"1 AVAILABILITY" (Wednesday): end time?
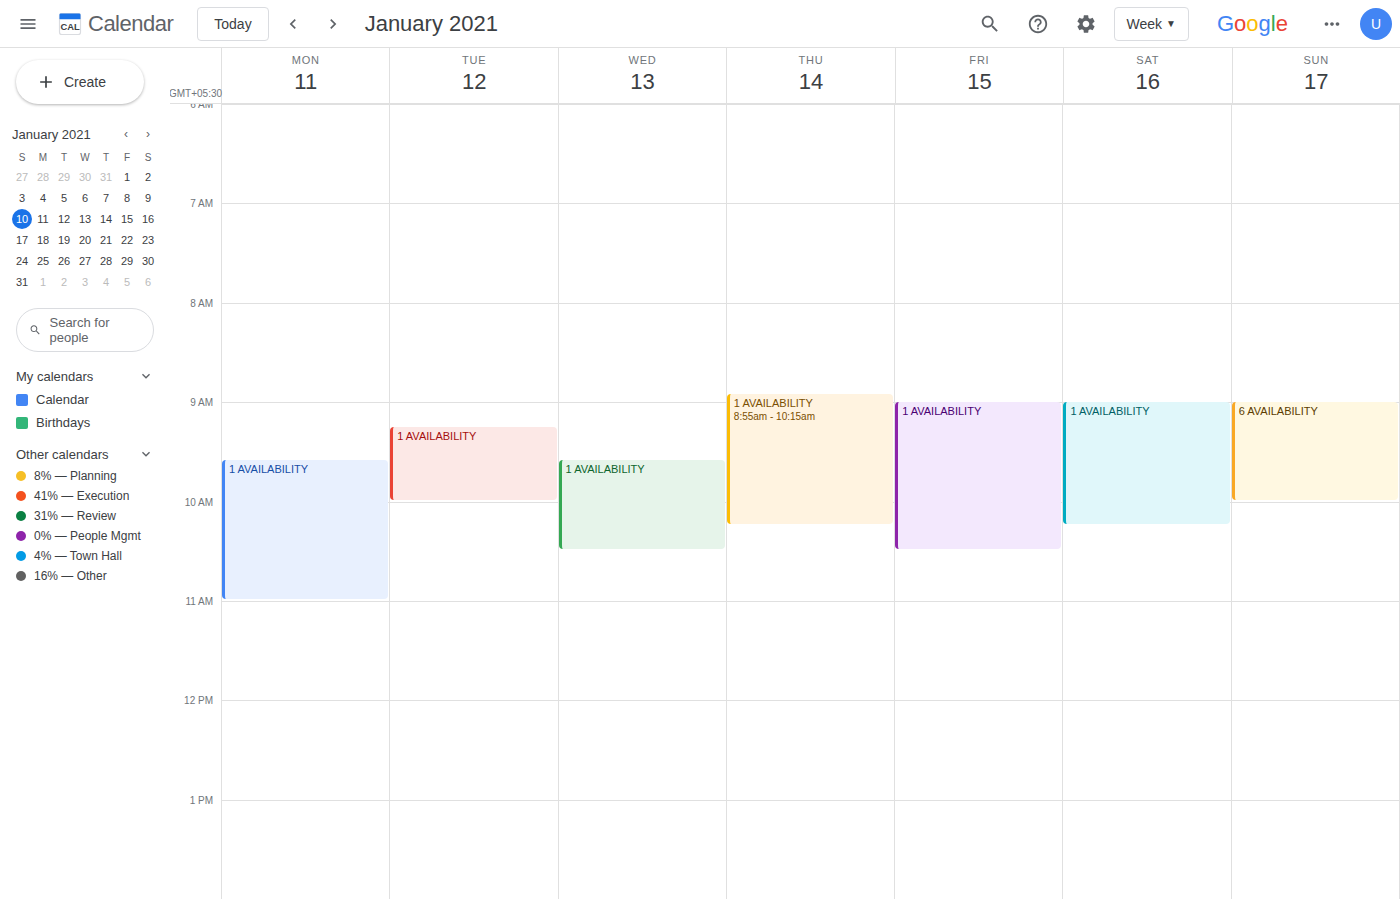
10:30 AM